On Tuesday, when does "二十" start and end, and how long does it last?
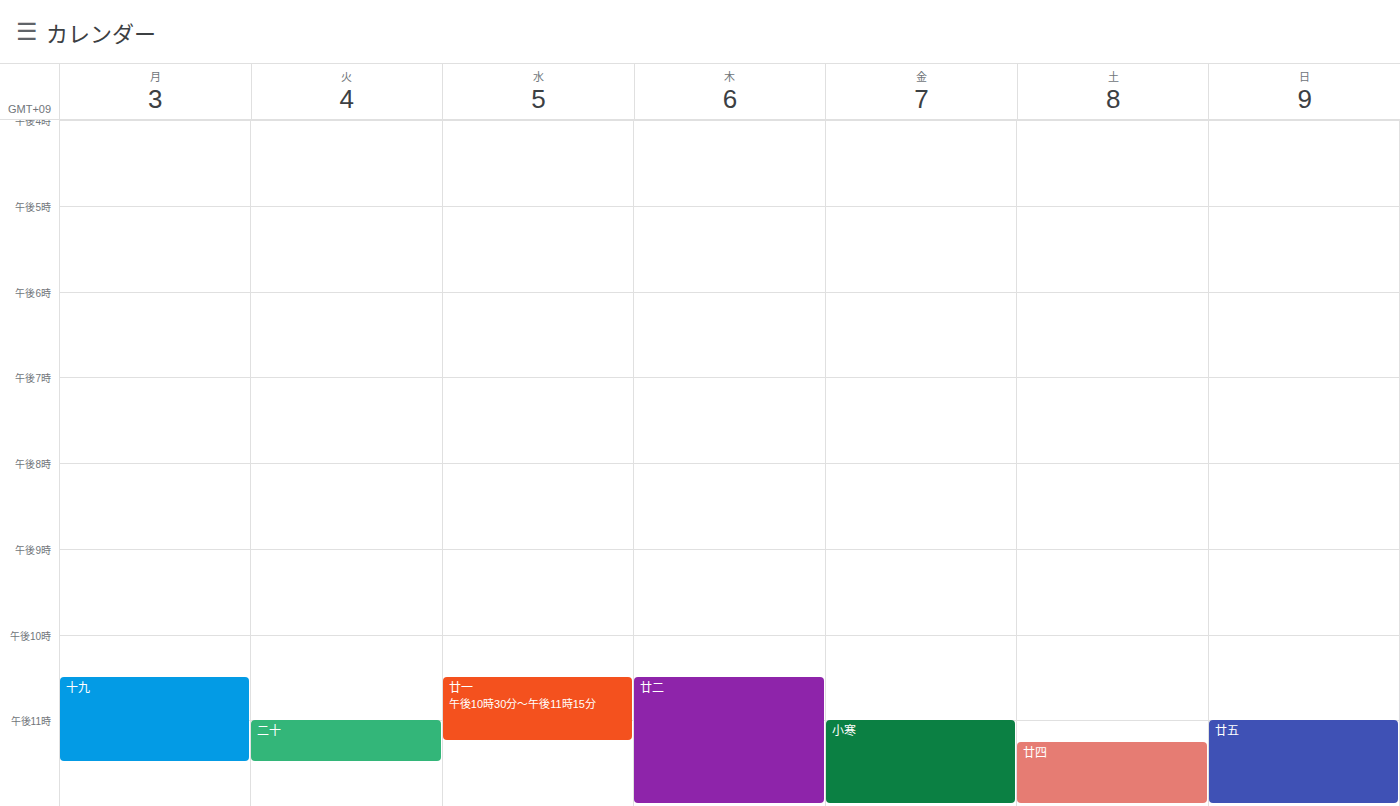
11:00 PM to 11:30 PM, 30 minutes